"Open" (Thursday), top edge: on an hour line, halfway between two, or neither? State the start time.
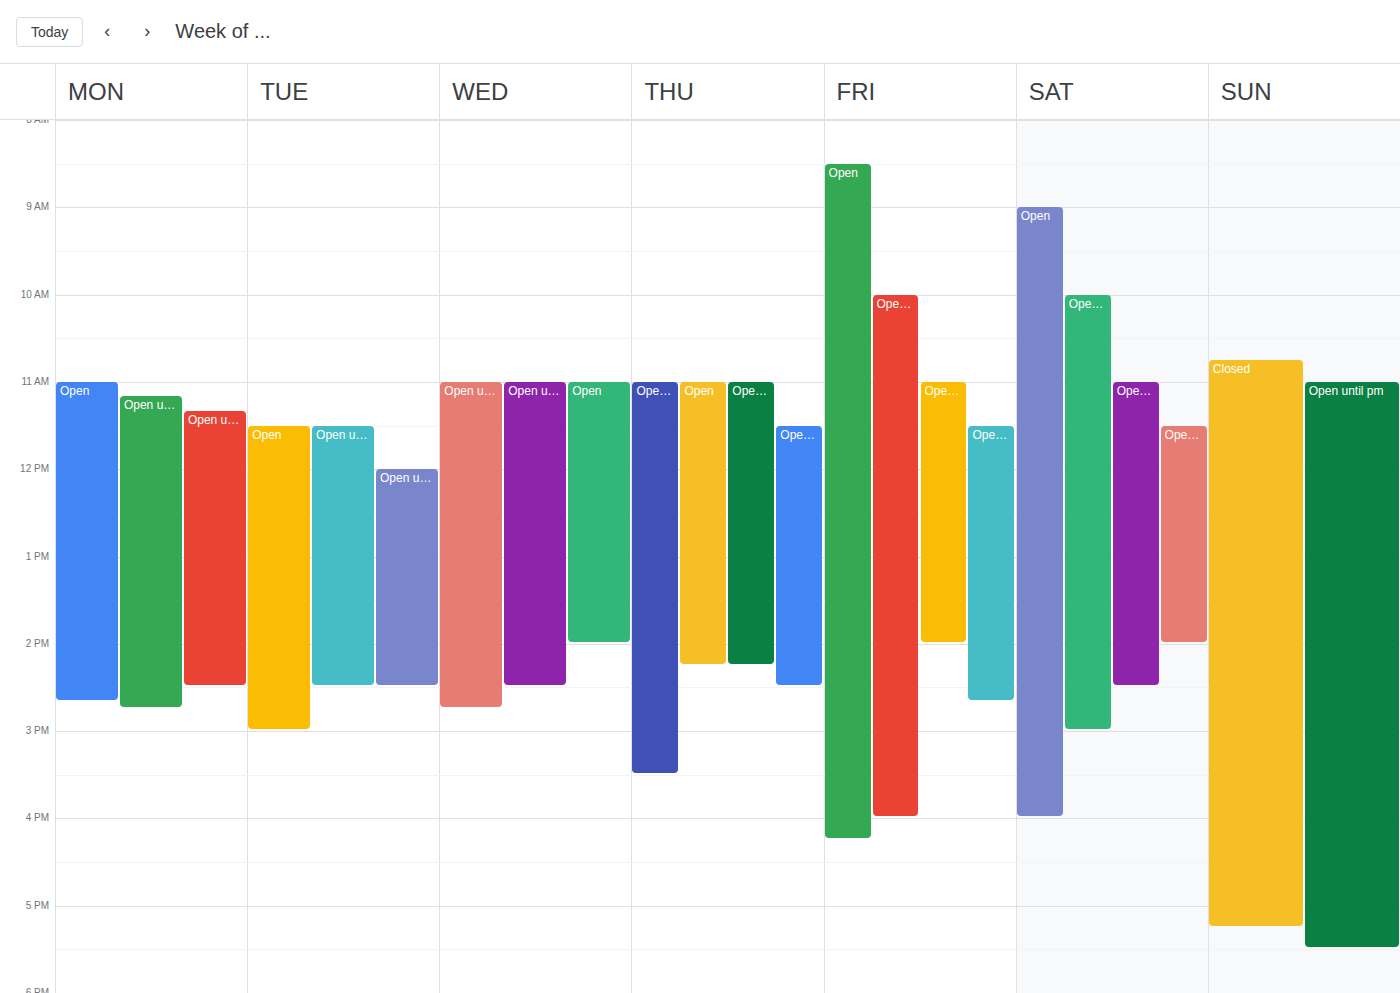
11:00 AM -- exactly on the 11 AM line.